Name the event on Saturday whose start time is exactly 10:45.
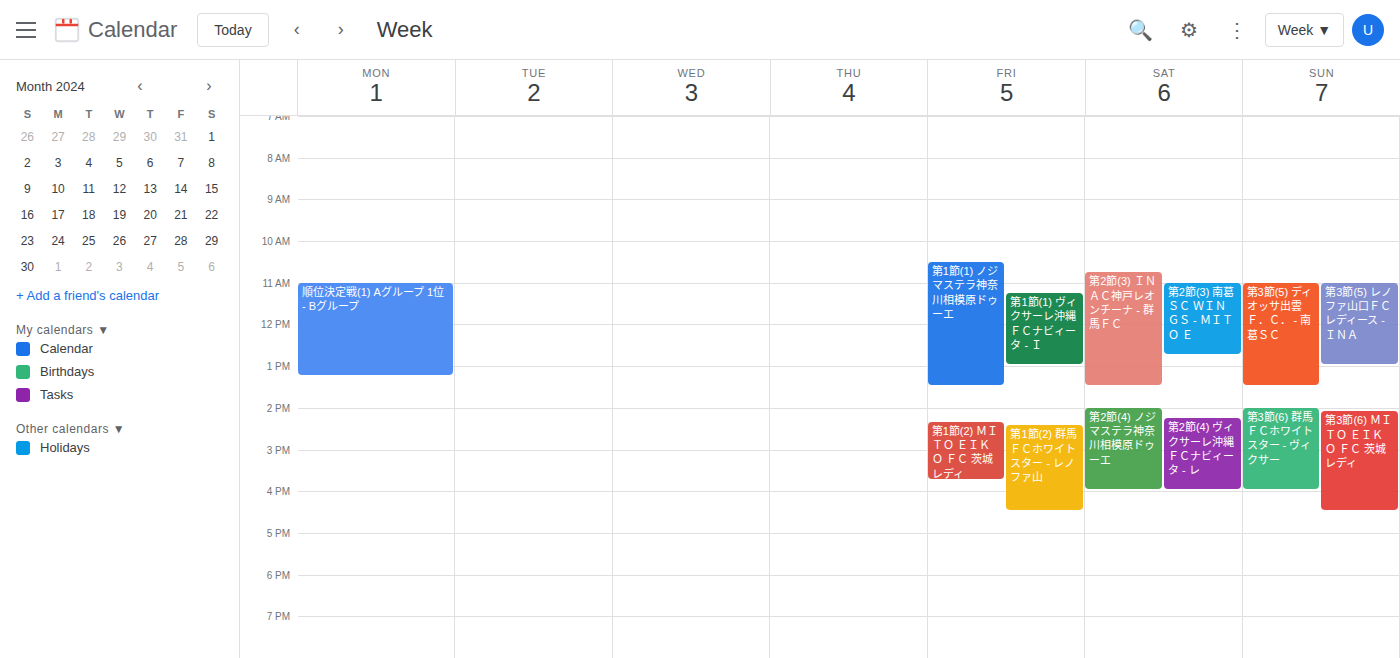
"第2節(3) ＩＮＡＣ神戸レオンチーナ - 群馬ＦＣ"